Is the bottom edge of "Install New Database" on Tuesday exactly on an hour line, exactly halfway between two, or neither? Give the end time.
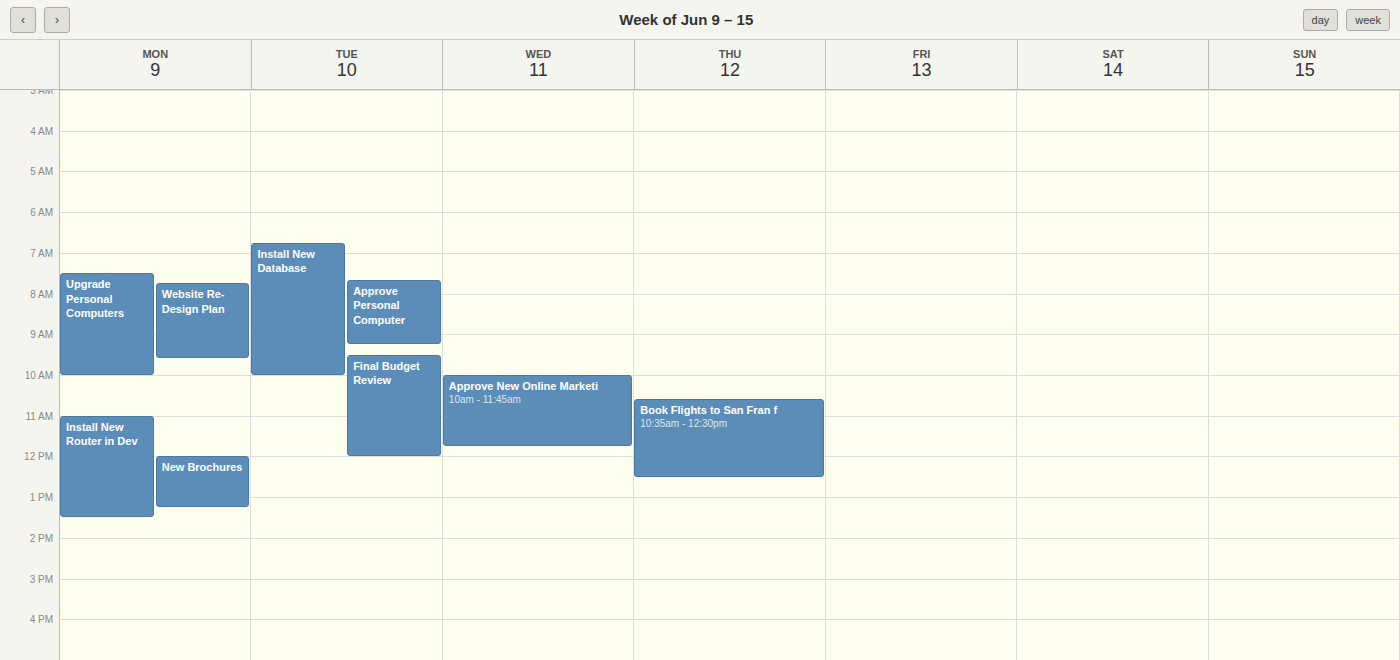
10:00 AM -- exactly on the 10 AM line.